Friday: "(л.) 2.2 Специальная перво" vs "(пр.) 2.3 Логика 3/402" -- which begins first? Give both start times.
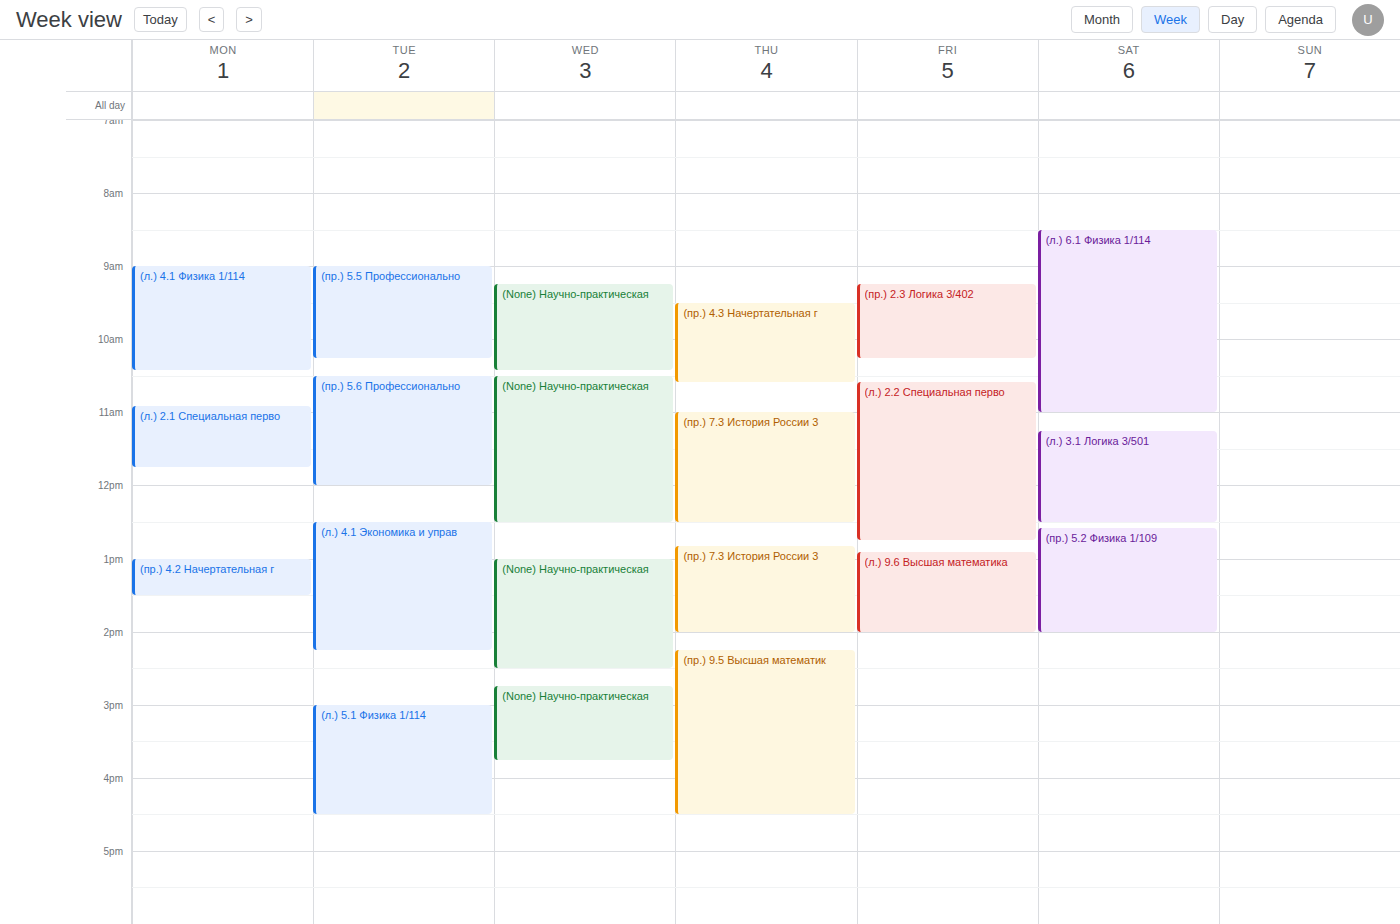
"(пр.) 2.3 Логика 3/402" 9:15 AM; "(л.) 2.2 Специальная перво" 10:35 AM.